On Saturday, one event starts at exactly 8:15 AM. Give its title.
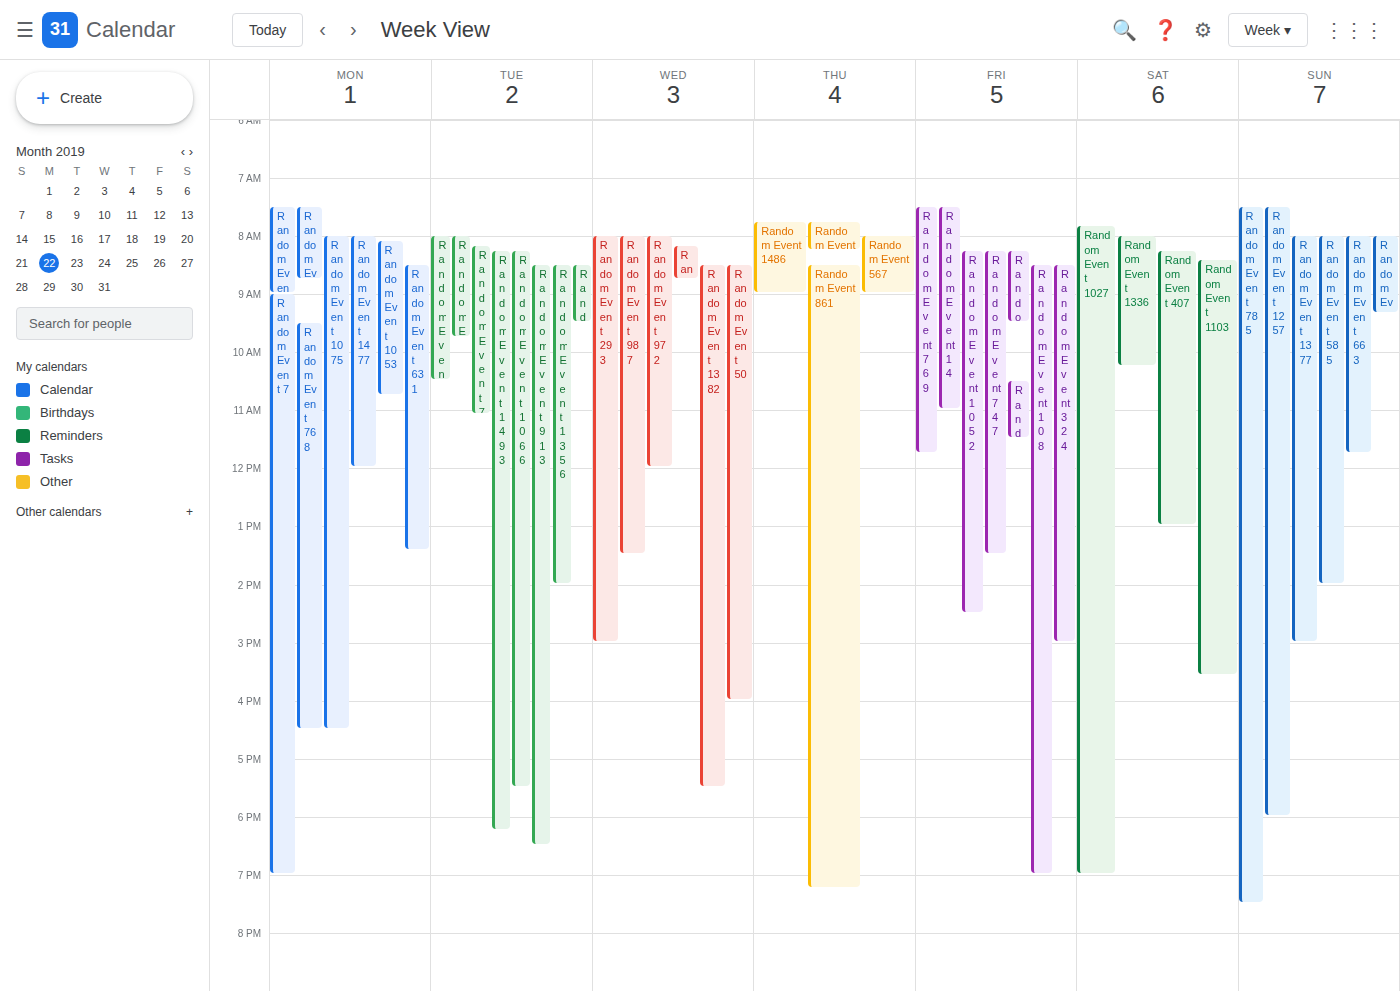
"Random Event 407"